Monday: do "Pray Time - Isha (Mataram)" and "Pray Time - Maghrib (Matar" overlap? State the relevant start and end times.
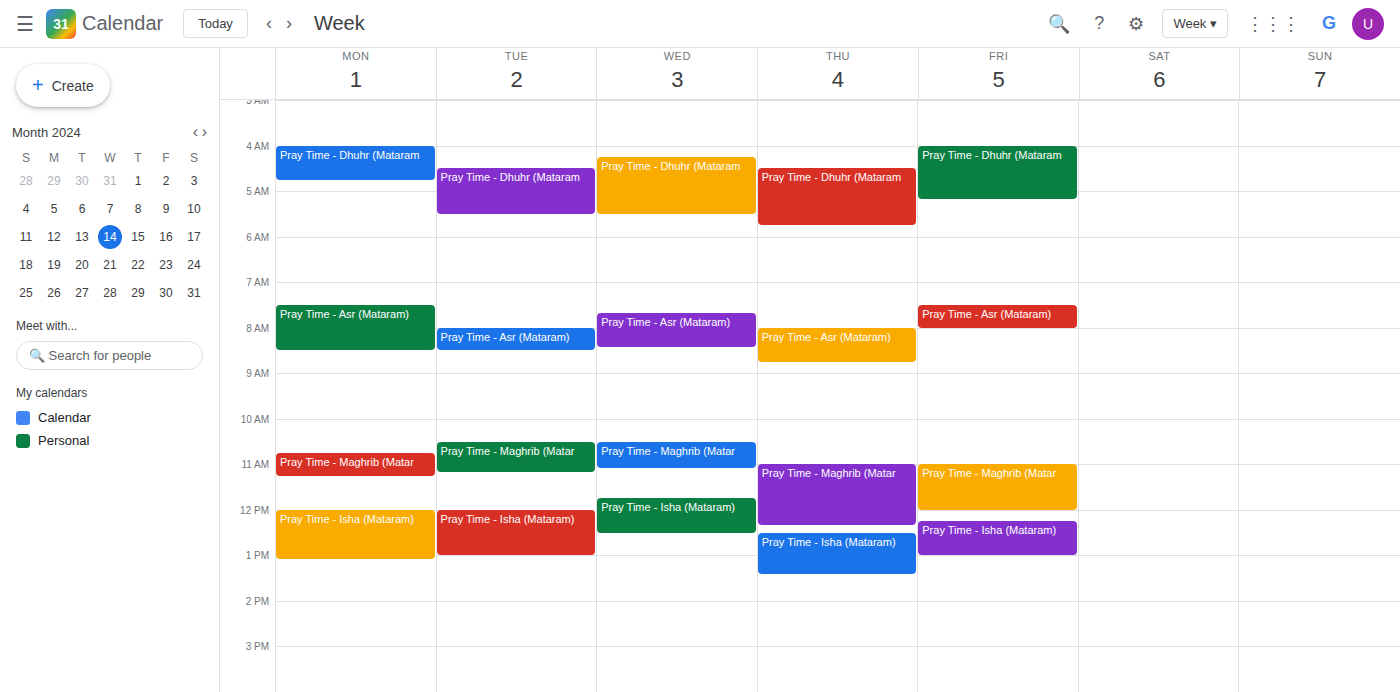
"Pray Time - Maghrib (Matar" ends at 11:15 and "Pray Time - Isha (Mataram)" starts at 12:00 -- no overlap.